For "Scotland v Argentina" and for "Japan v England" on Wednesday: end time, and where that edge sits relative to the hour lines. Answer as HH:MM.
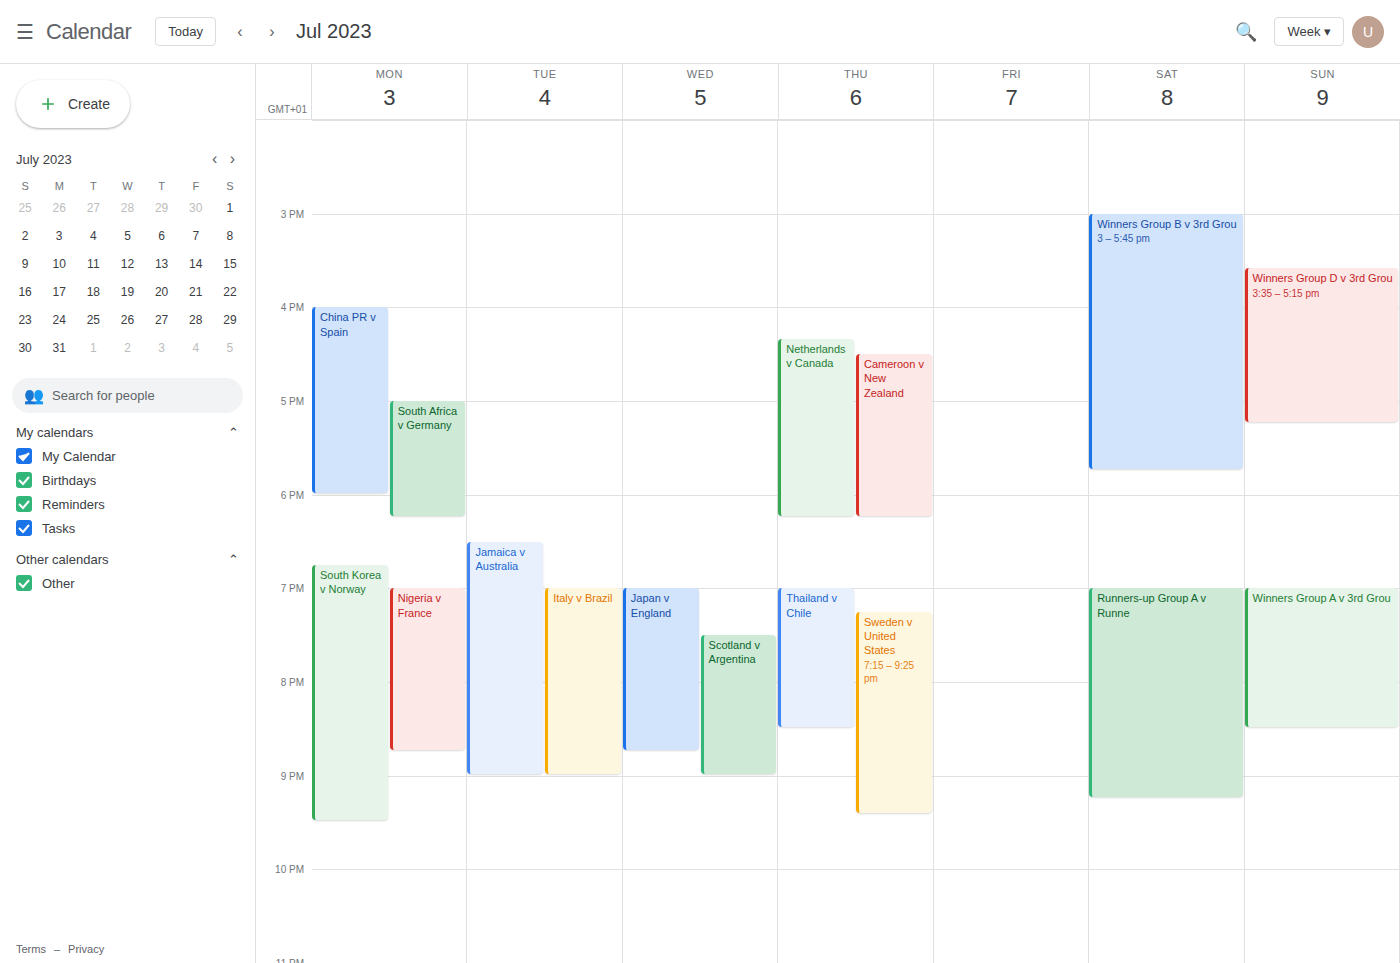
"Scotland v Argentina": 21:00, exactly on the 21:00 line. "Japan v England": 20:45, neither: three quarters of the way from the 20:00 line to the 21:00 line.